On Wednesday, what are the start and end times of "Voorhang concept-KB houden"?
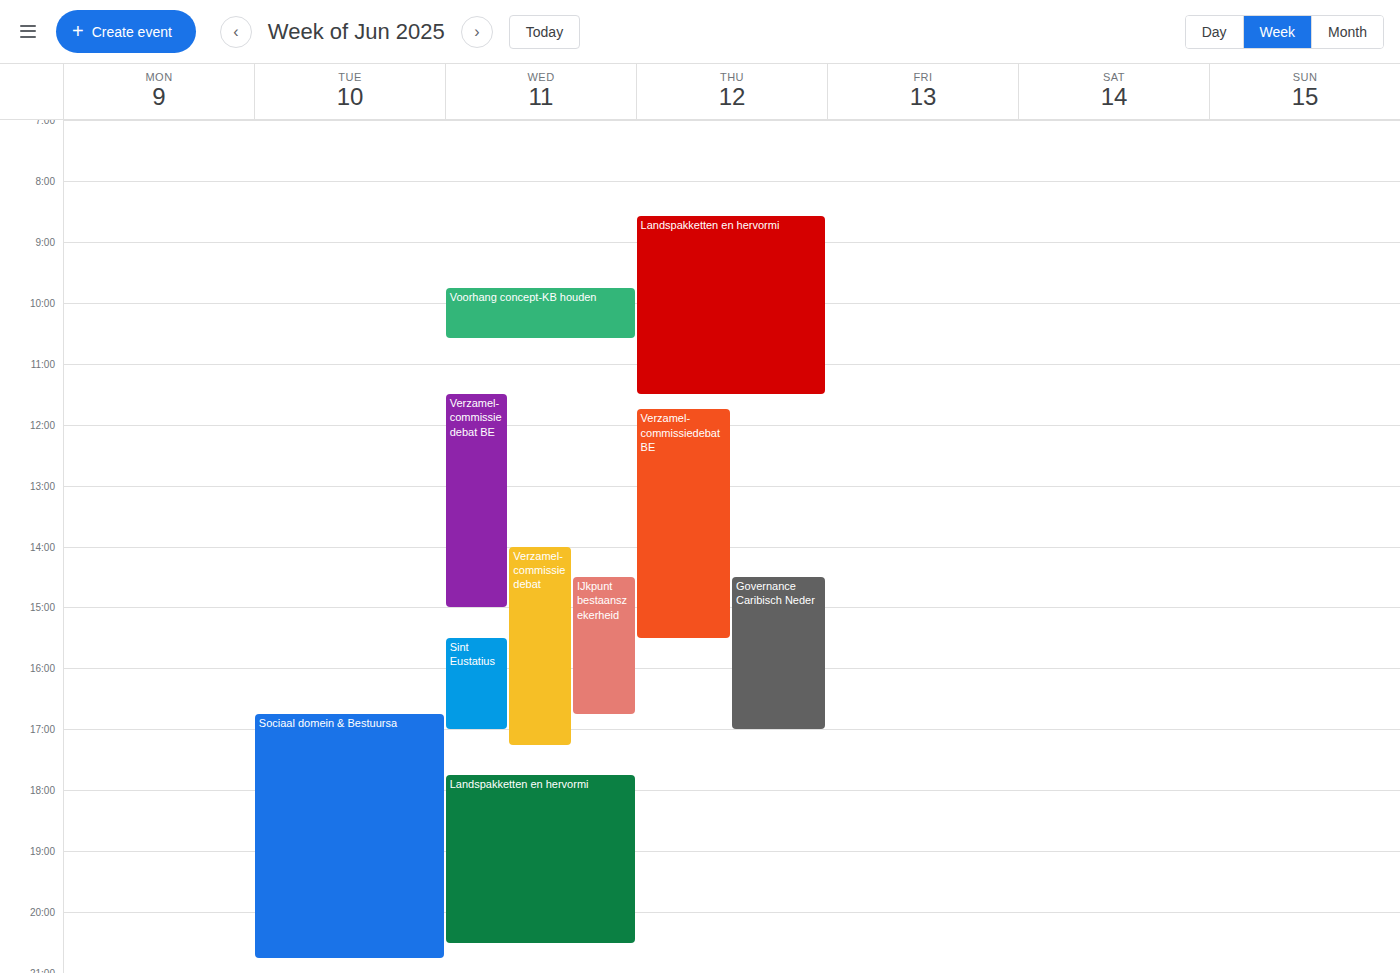
9:45 AM to 10:35 AM